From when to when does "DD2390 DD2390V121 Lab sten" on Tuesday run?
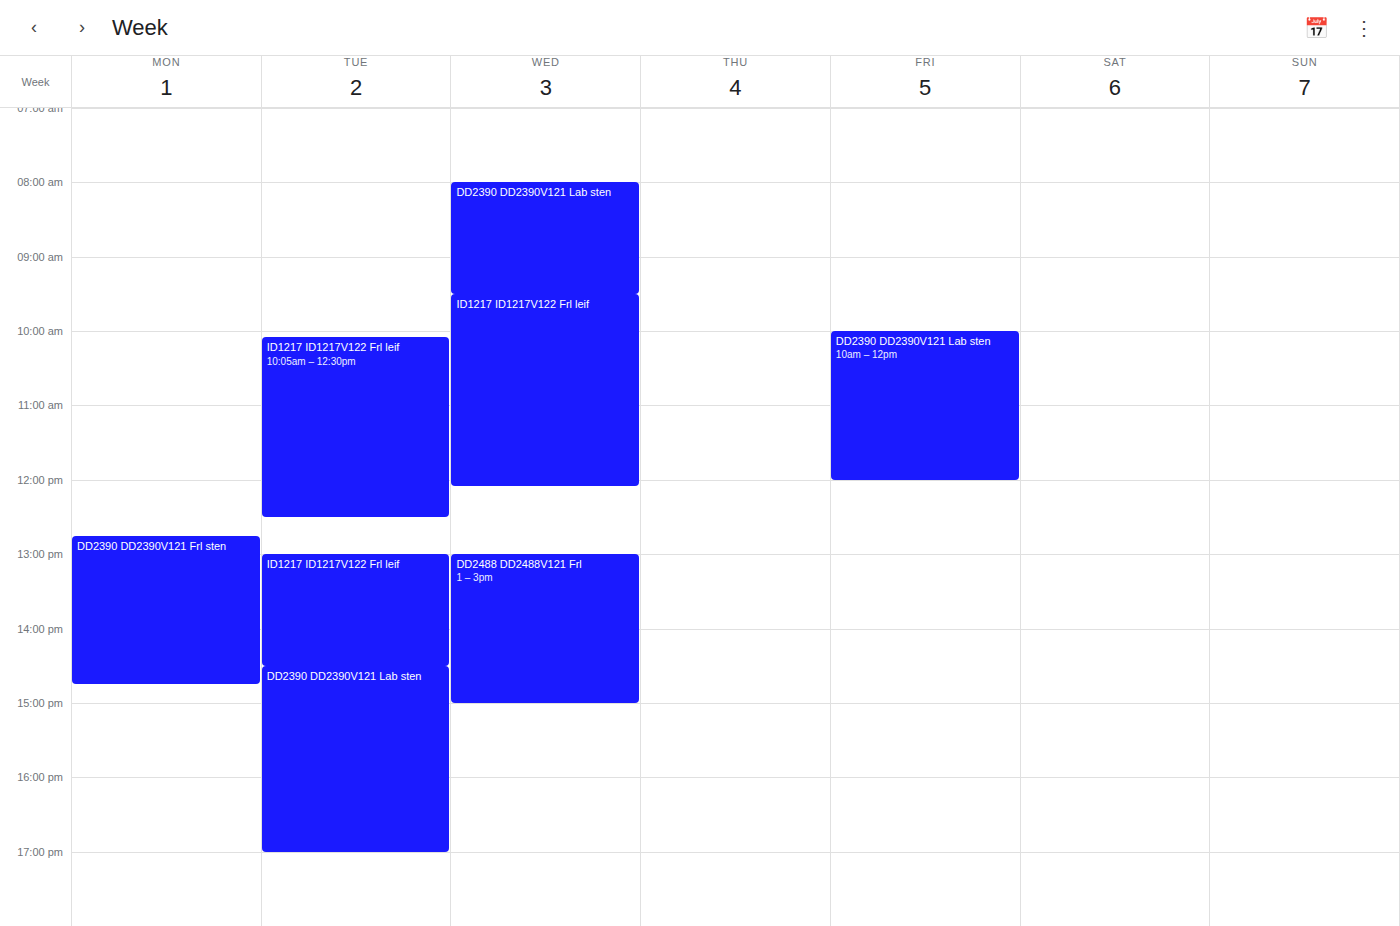
2:30 PM to 5:00 PM